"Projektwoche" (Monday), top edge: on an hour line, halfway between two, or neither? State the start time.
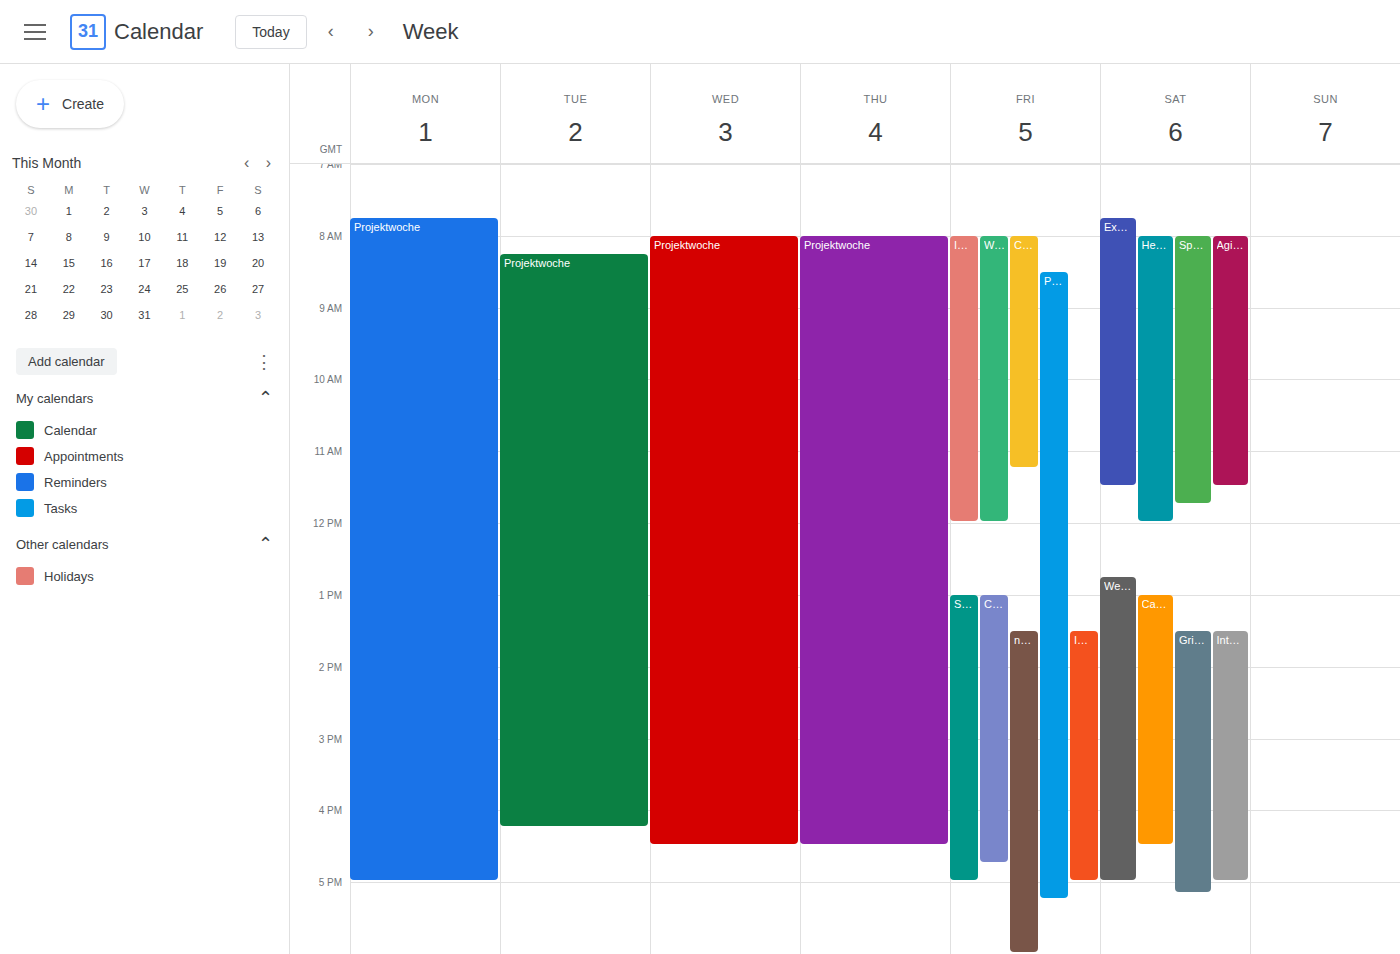
07:45 -- neither: three quarters of the way from the 07:00 line to the 08:00 line.